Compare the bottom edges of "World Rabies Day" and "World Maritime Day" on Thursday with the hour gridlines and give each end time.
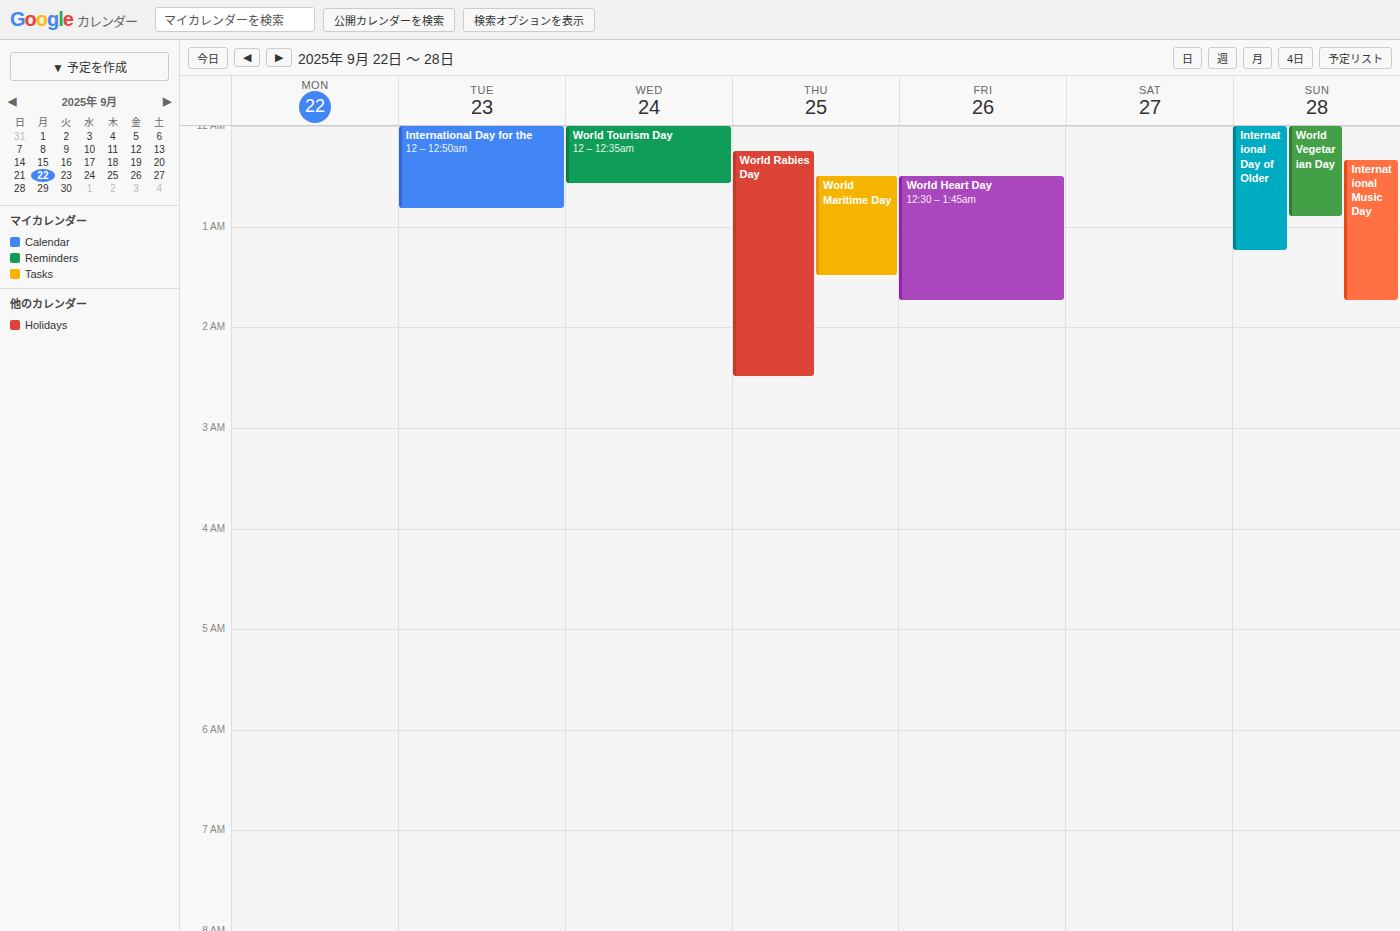
"World Rabies Day": 2:30 AM, halfway between the 2 AM and 3 AM lines. "World Maritime Day": 1:30 AM, halfway between the 1 AM and 2 AM lines.